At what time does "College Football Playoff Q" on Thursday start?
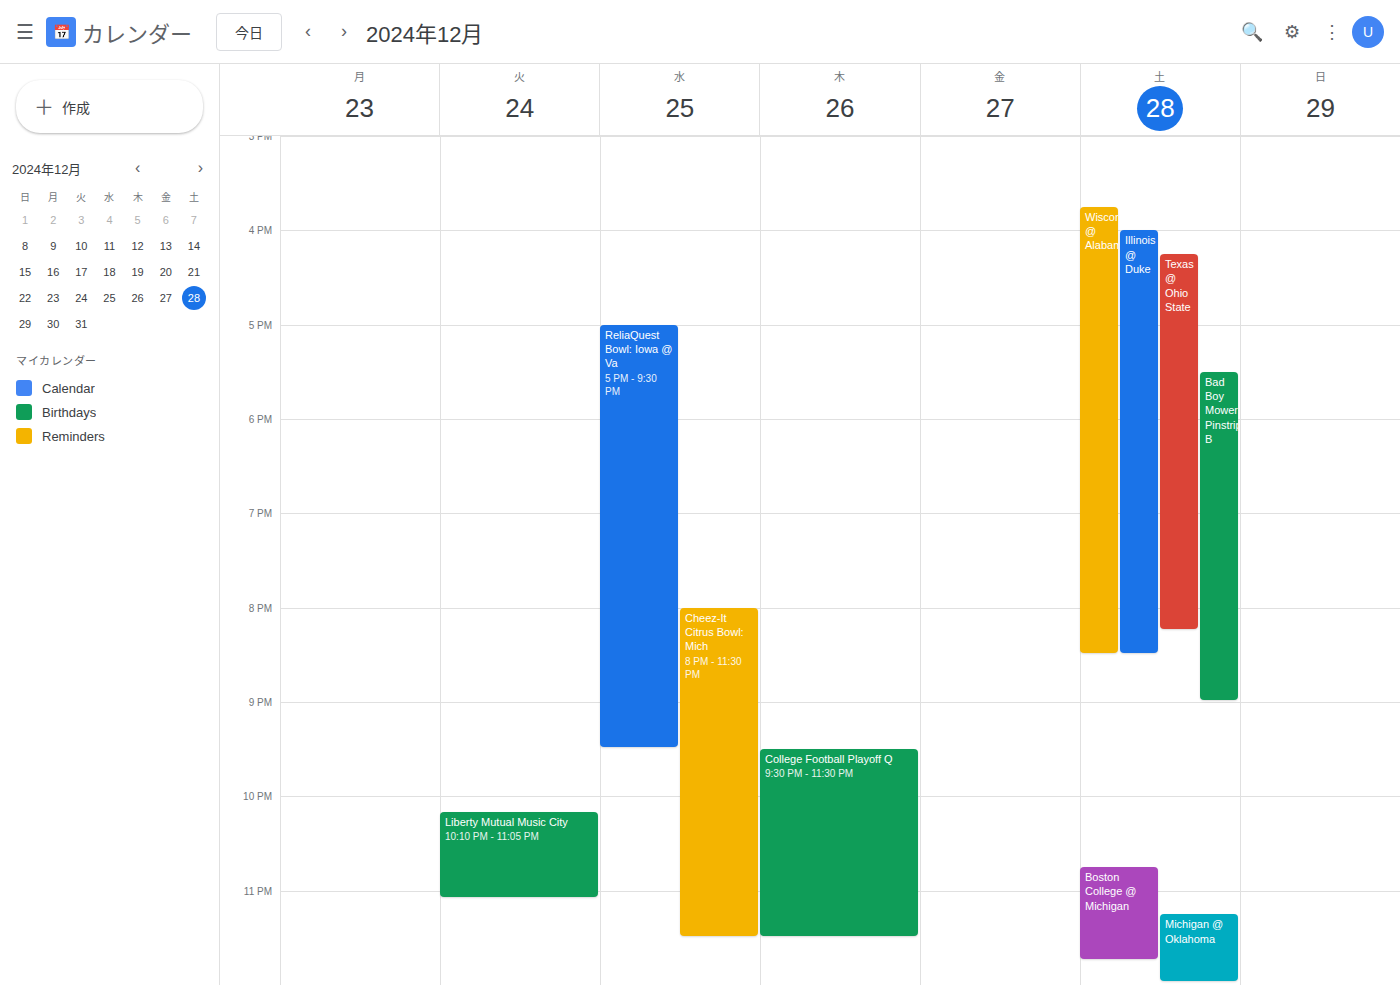
9:30 PM